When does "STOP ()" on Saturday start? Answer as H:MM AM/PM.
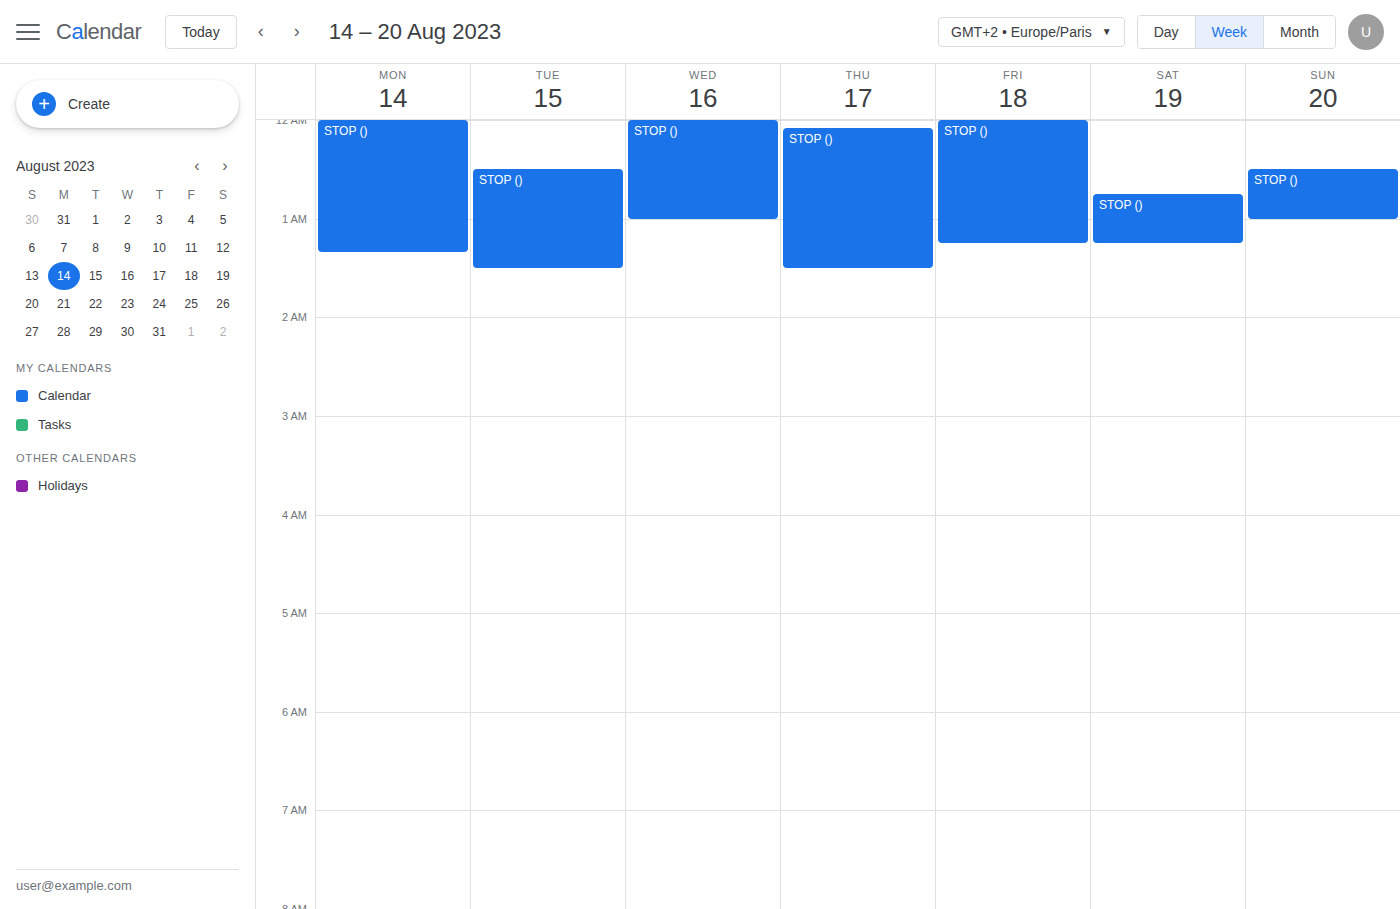
12:45 AM